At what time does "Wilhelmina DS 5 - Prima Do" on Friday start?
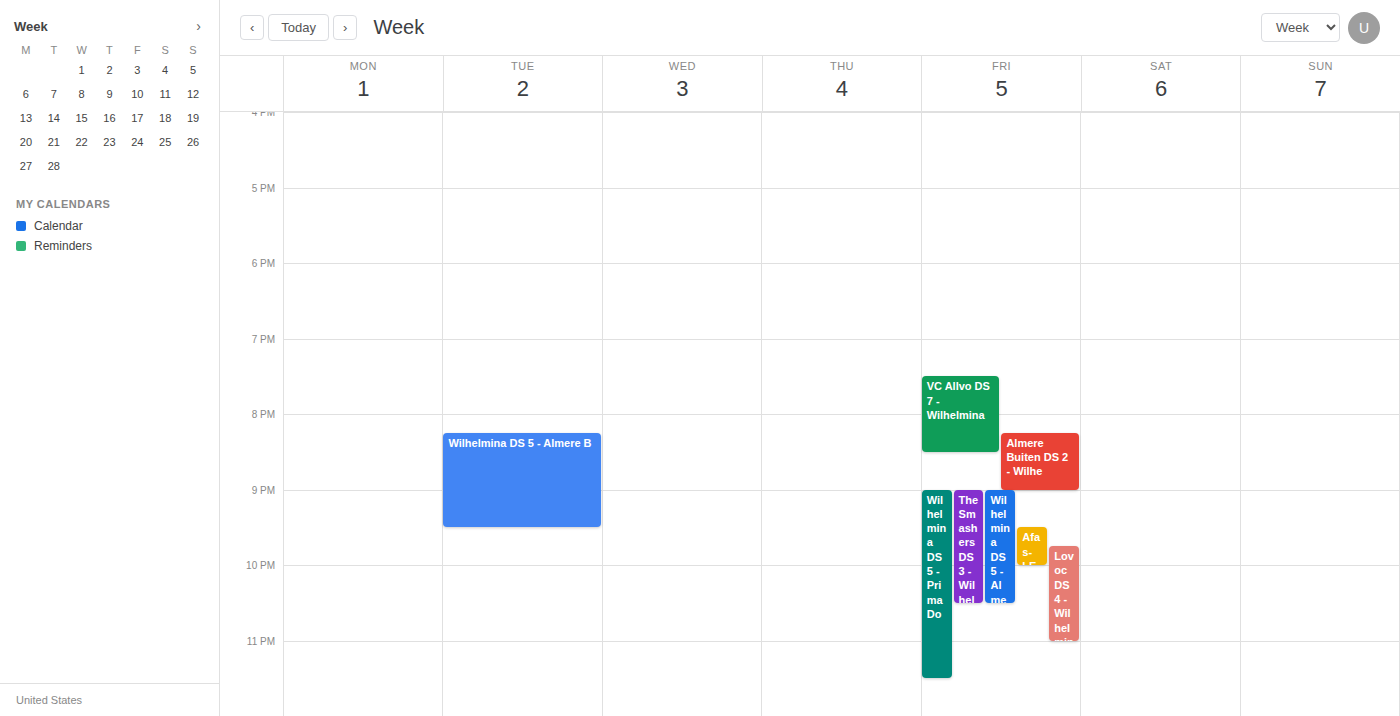
9:00 PM